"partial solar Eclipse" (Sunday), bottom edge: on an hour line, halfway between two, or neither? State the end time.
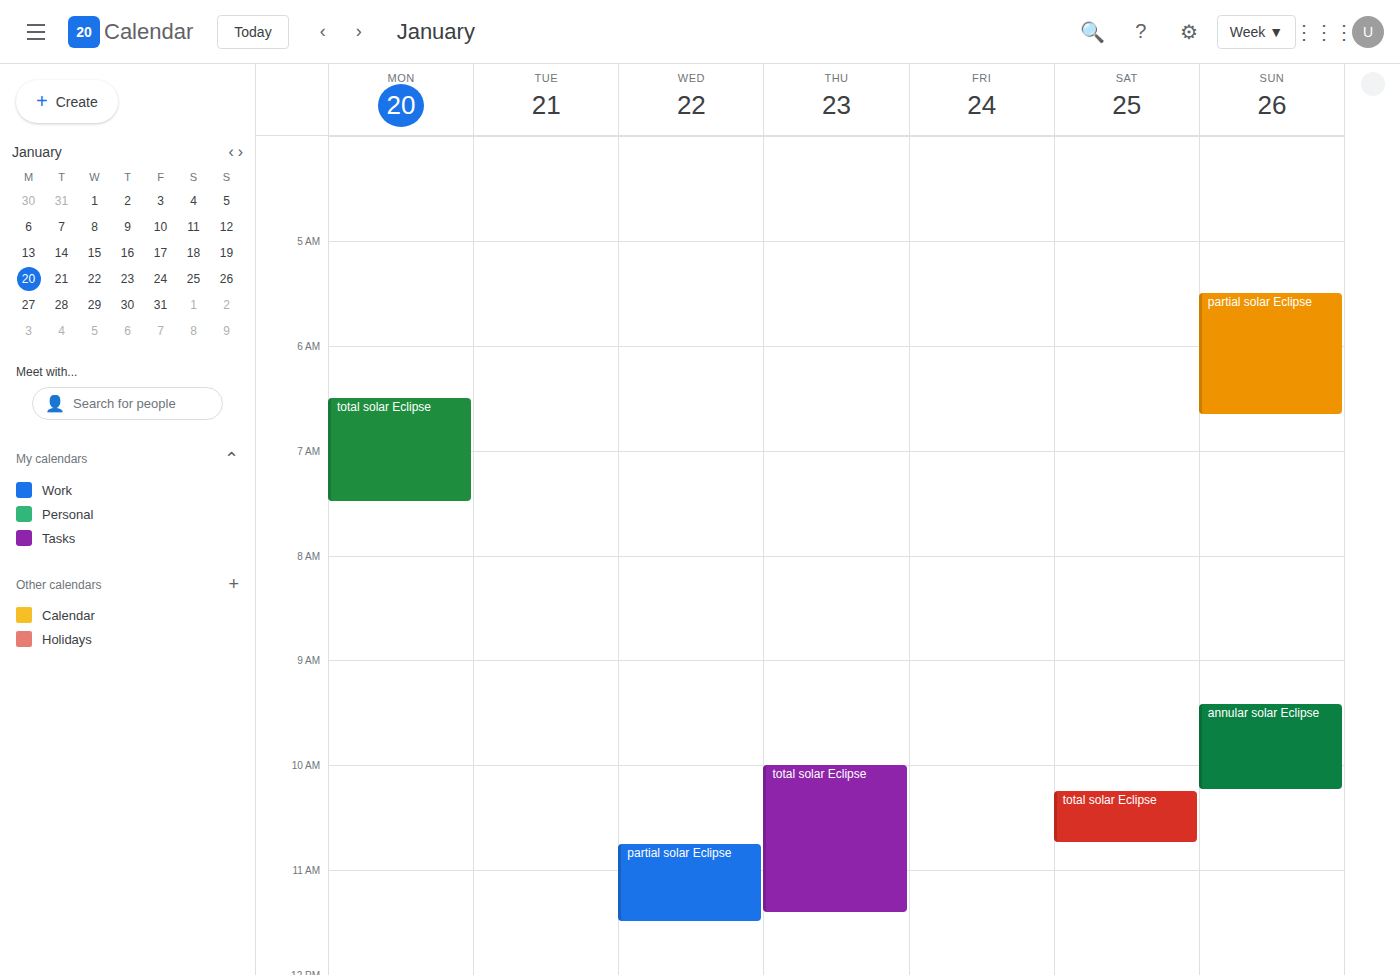
6:40 AM -- neither: 40 minutes below the 6 AM line and 20 minutes above the 7 AM line.